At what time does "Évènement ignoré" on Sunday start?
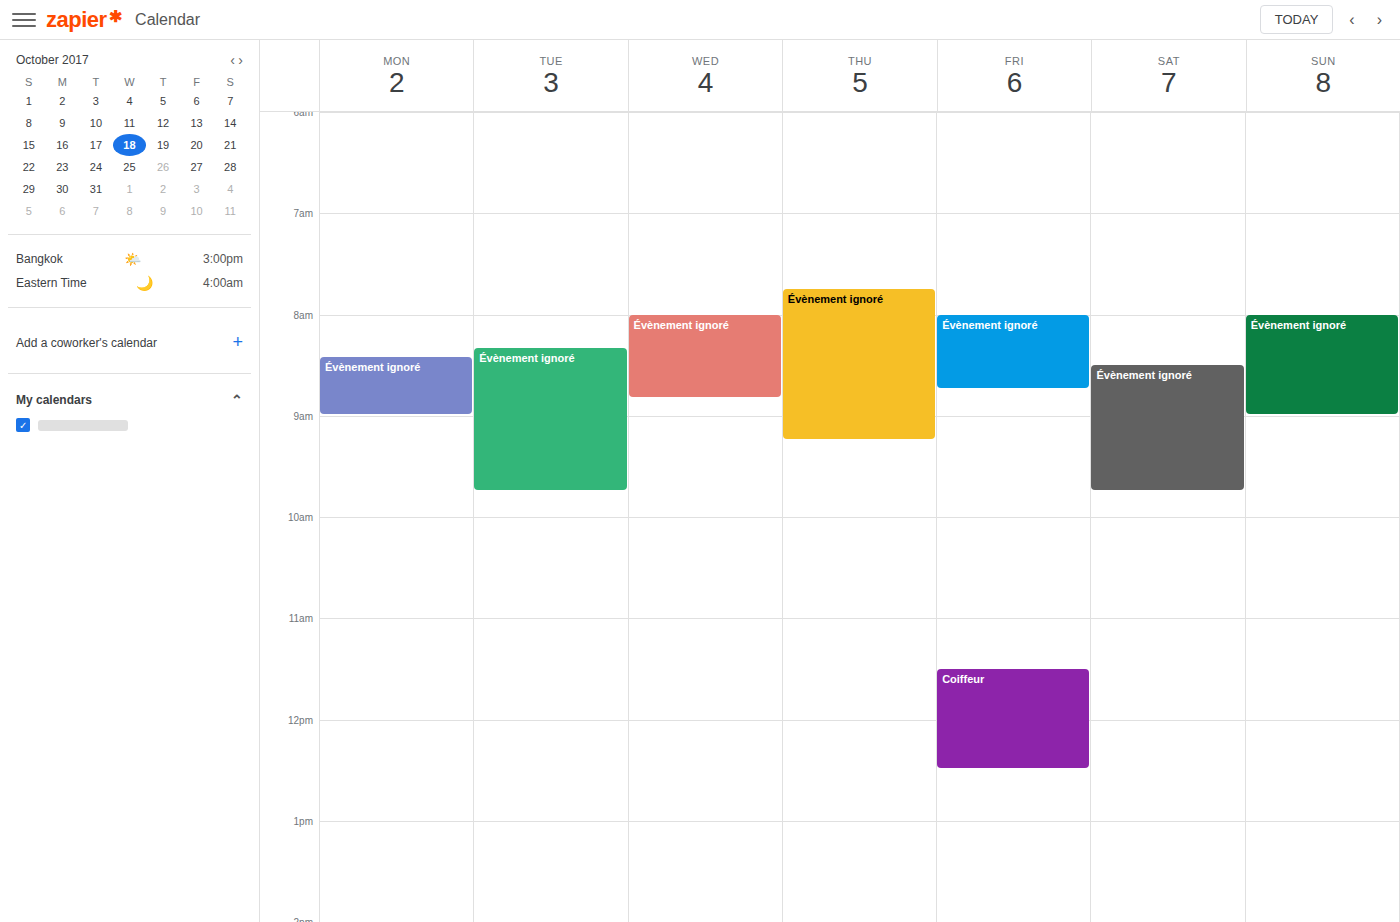
08:00